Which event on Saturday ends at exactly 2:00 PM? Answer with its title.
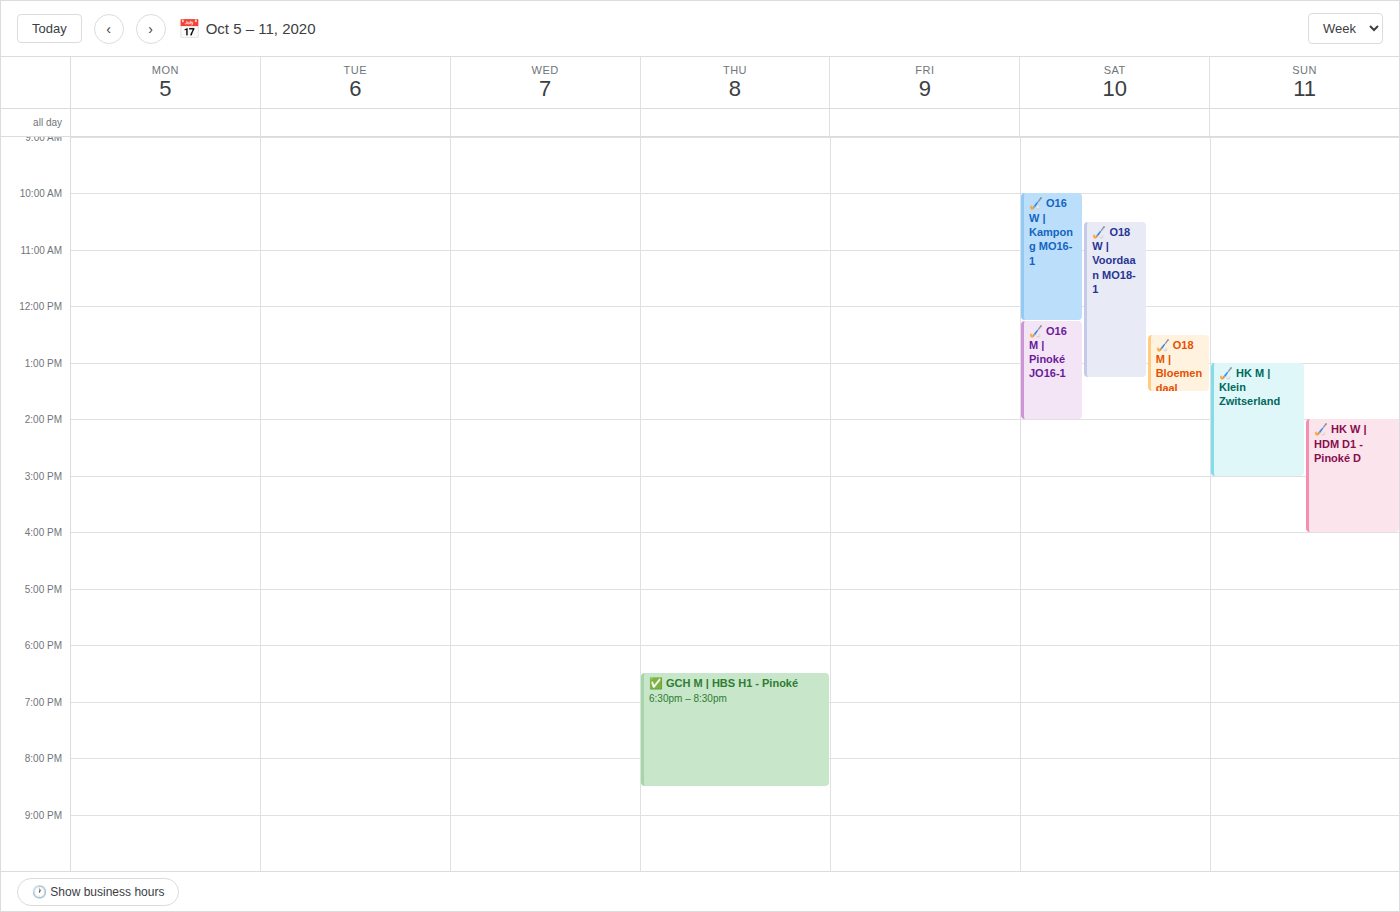
"🏑 O16 M | Pinoké JO16-1"